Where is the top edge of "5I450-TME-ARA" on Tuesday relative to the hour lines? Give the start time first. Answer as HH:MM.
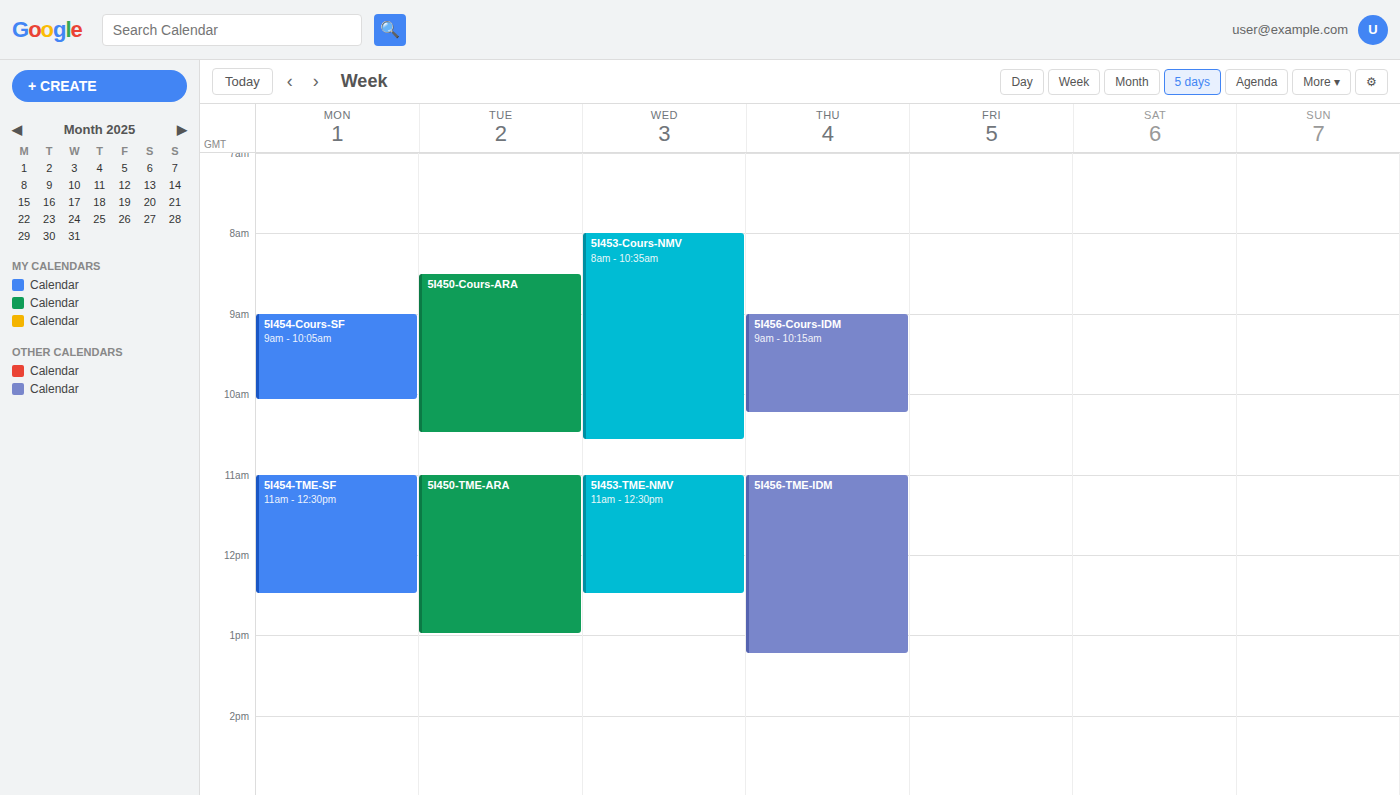
11:00 -- exactly on the 11:00 line.